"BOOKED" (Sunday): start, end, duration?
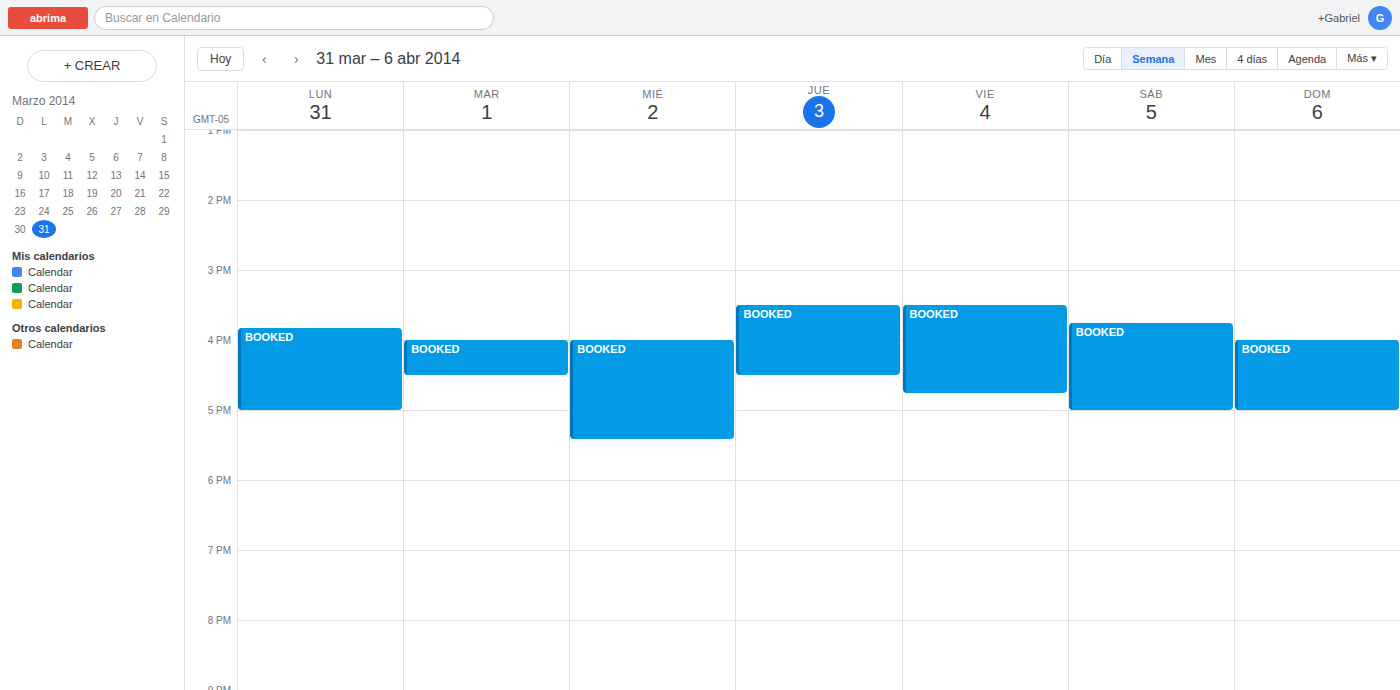
4:00 PM to 5:00 PM, 1 hour